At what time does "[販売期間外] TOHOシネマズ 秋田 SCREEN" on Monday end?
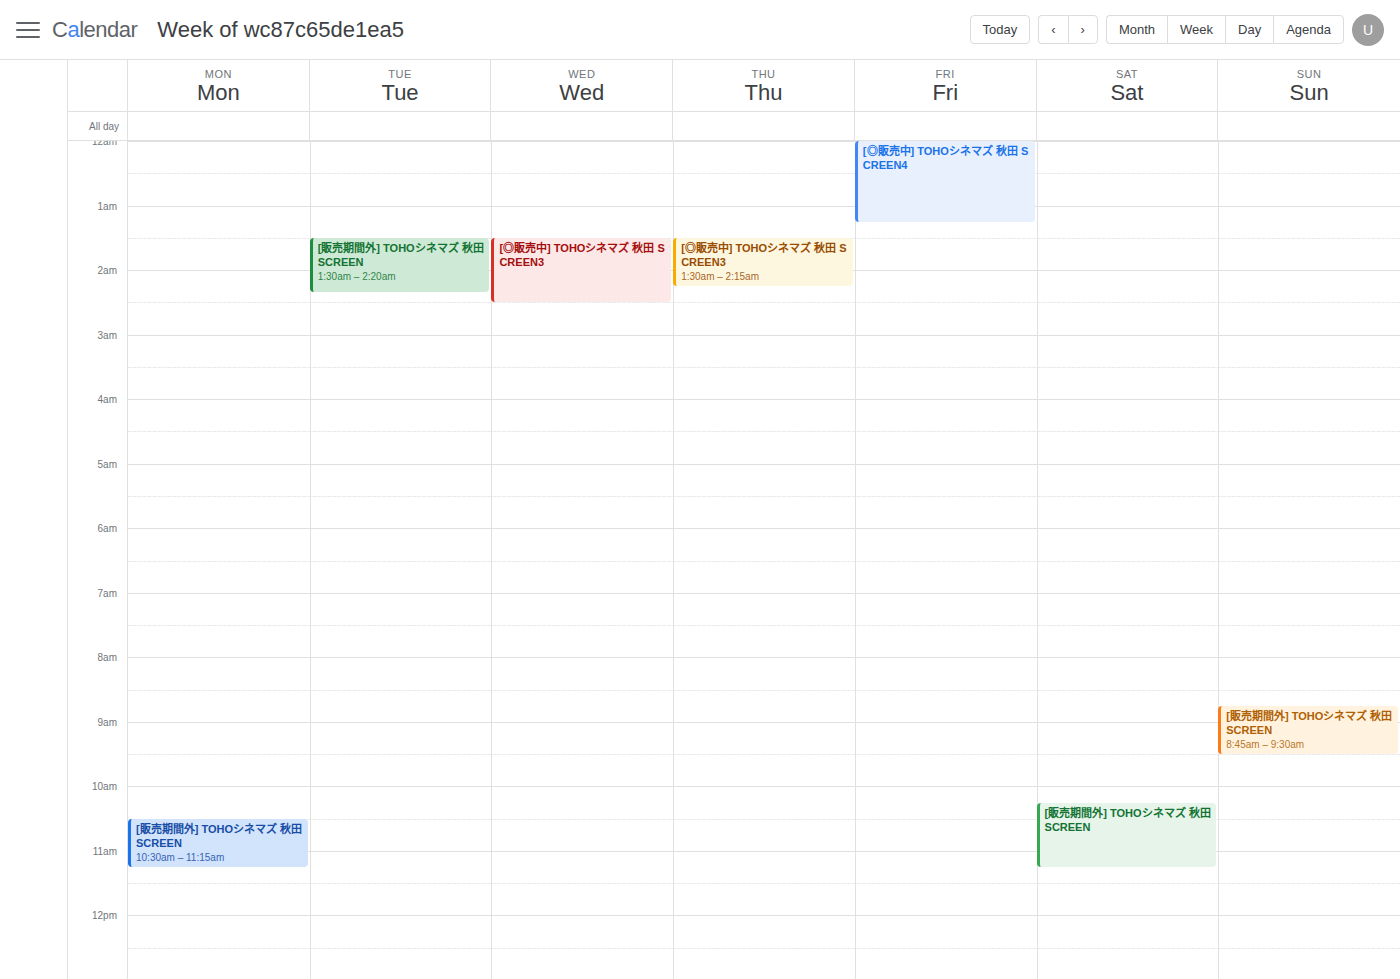
11:15 AM